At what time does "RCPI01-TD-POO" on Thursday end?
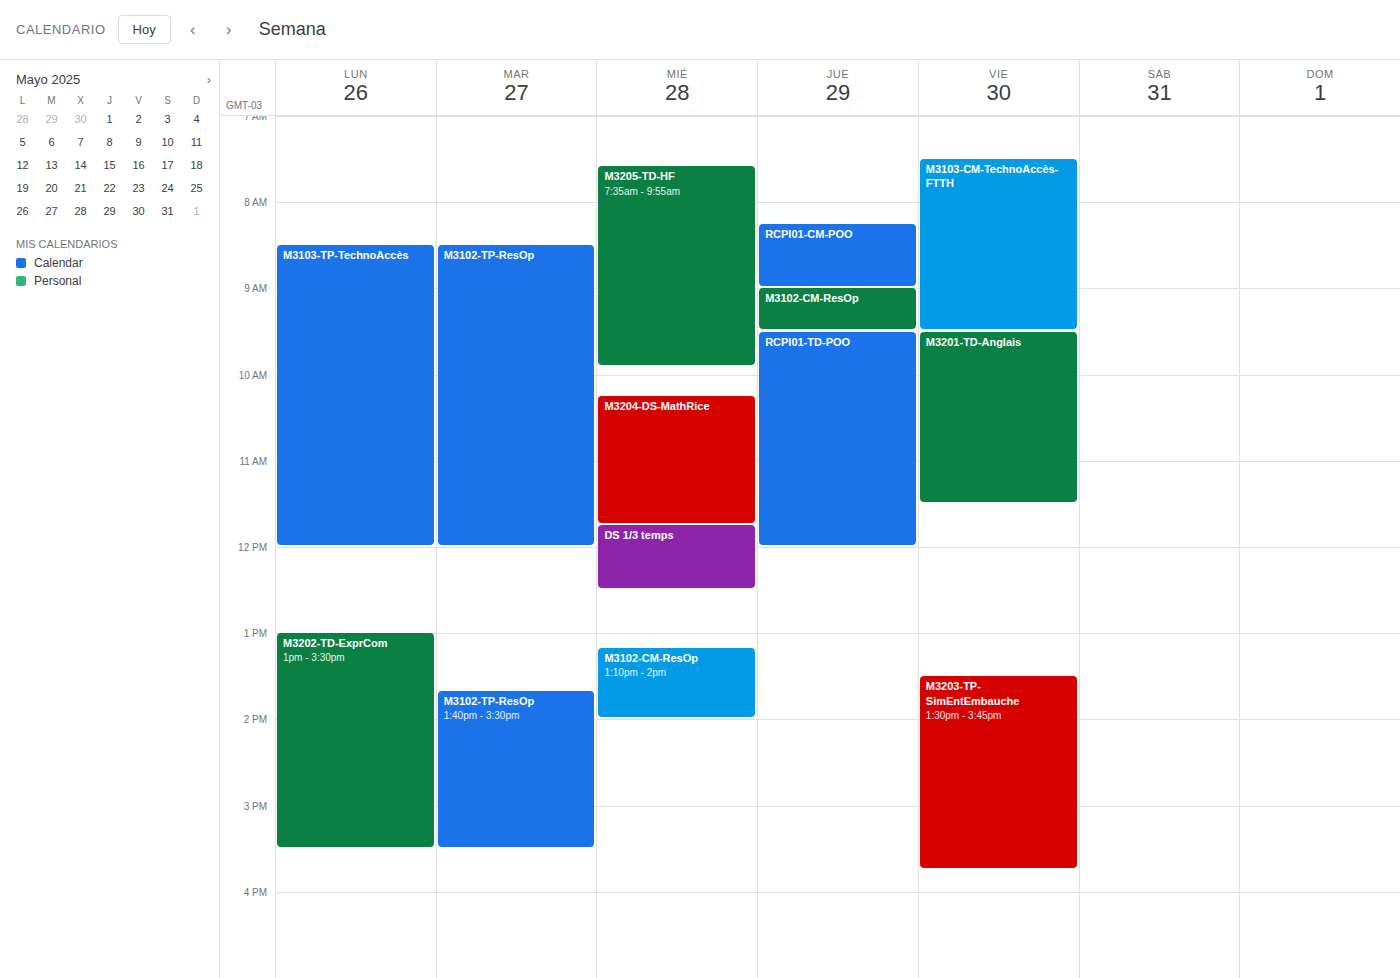
12:00 PM